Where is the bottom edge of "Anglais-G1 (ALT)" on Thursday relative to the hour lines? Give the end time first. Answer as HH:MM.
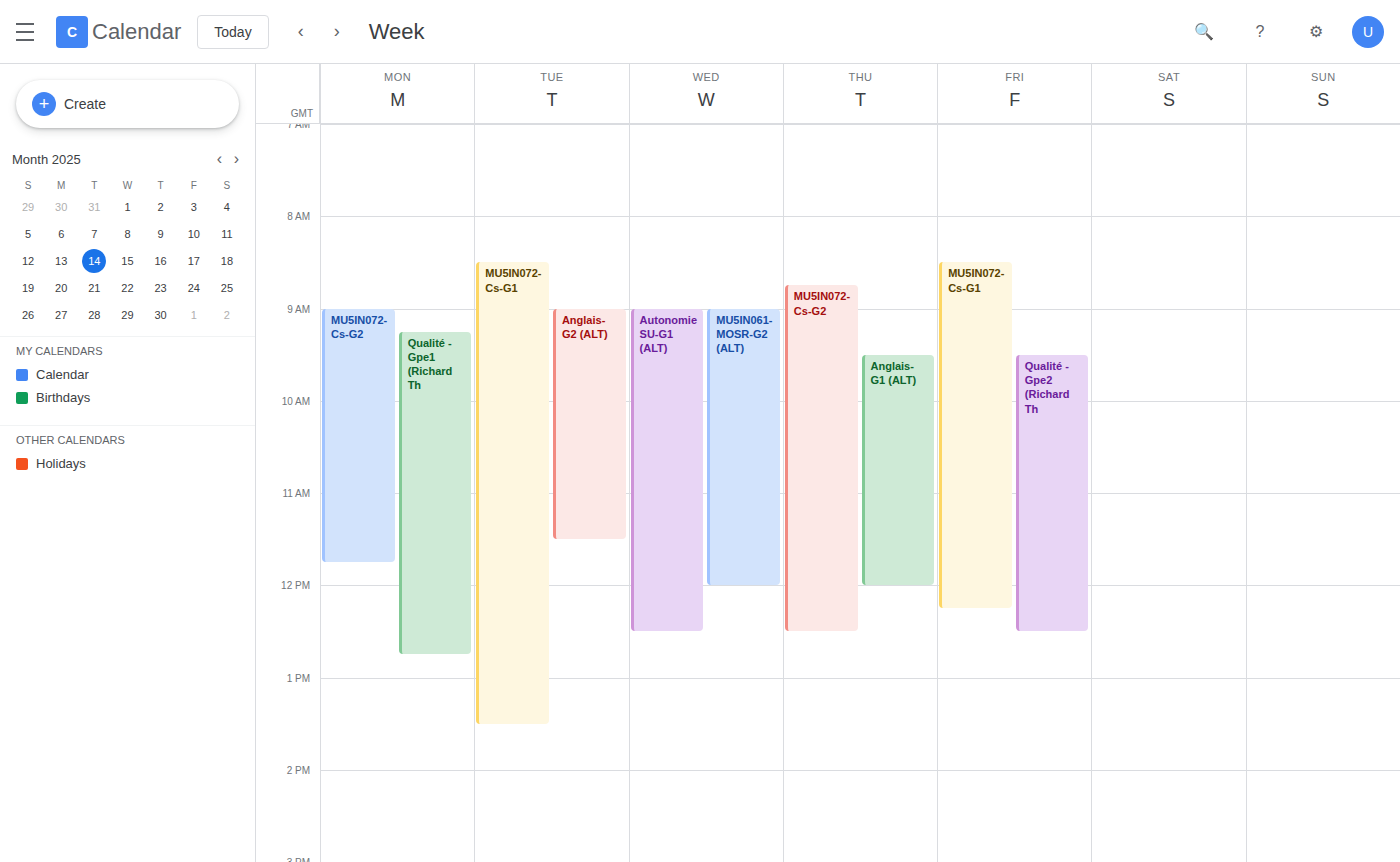
12:00 -- exactly on the 12:00 line.